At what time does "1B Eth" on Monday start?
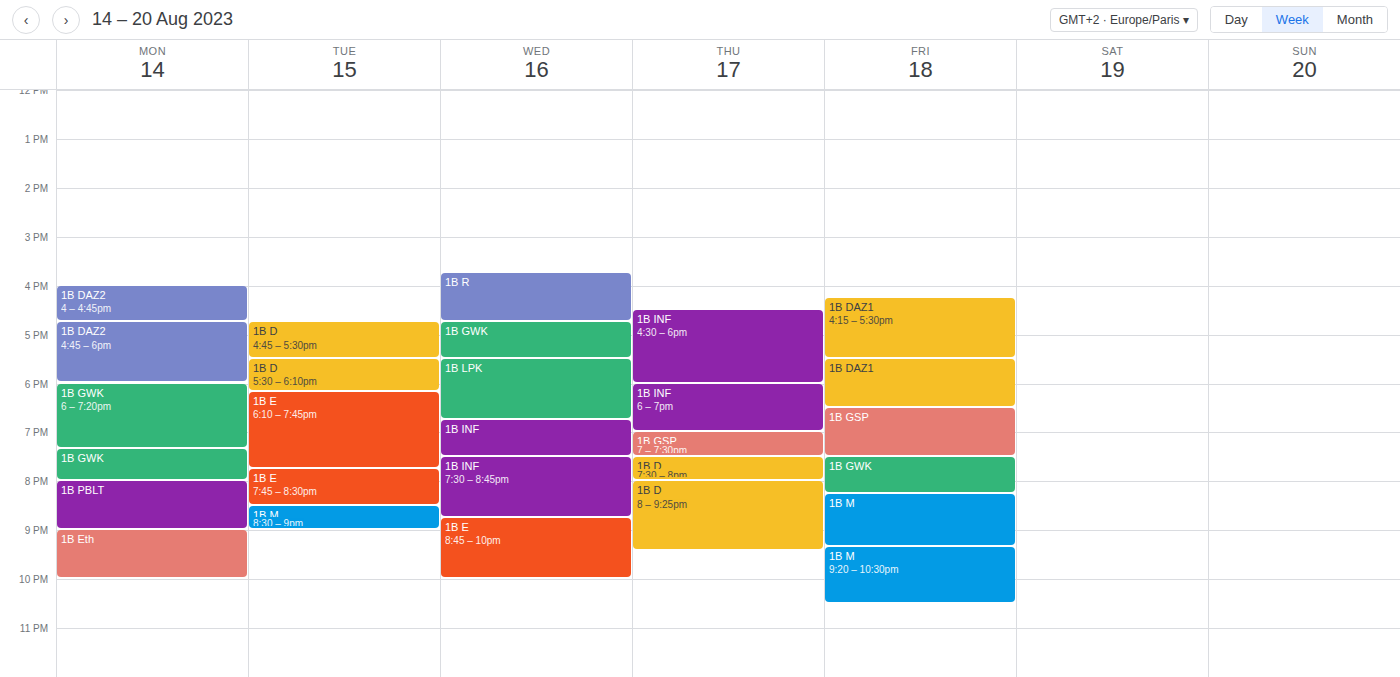
9:00 PM